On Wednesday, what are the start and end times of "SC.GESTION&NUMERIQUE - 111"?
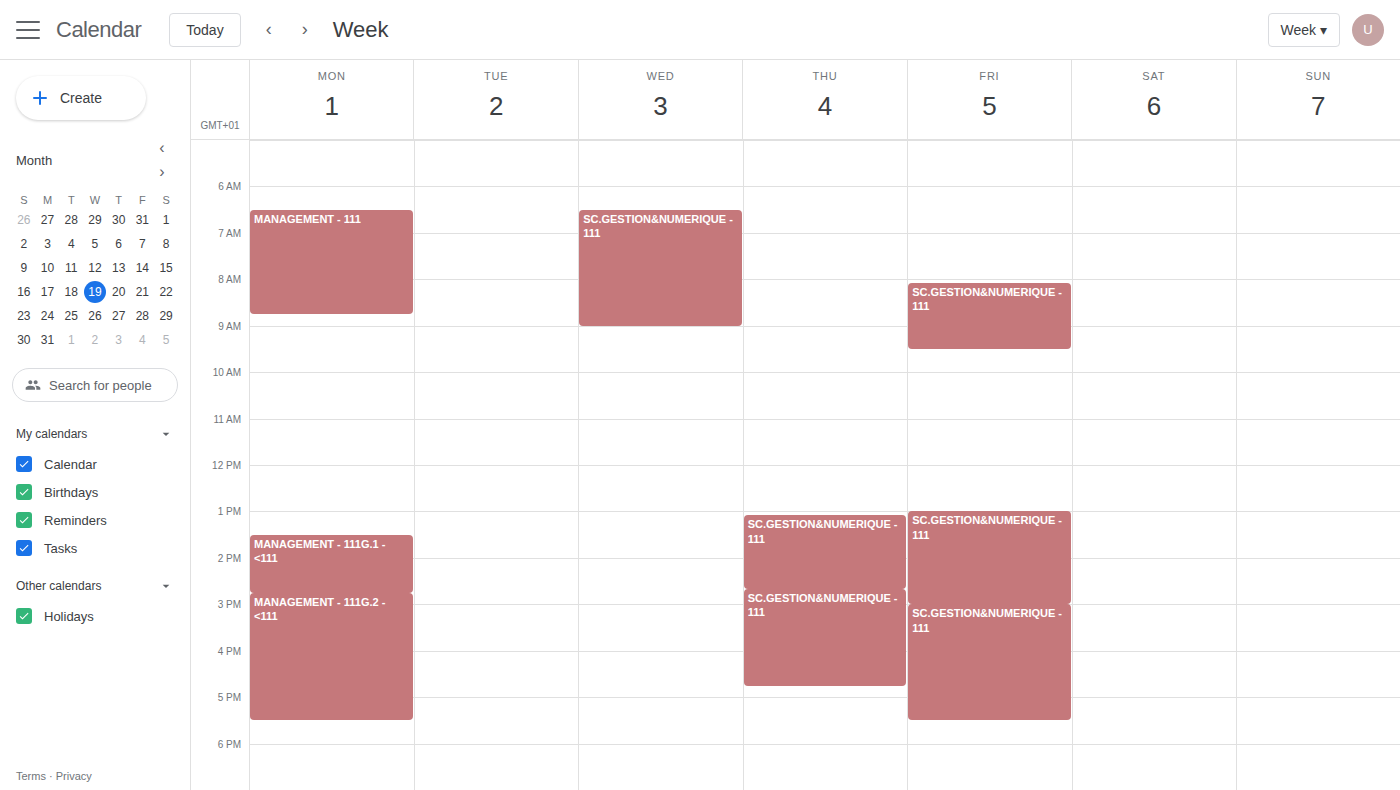
6:30 AM to 9:00 AM